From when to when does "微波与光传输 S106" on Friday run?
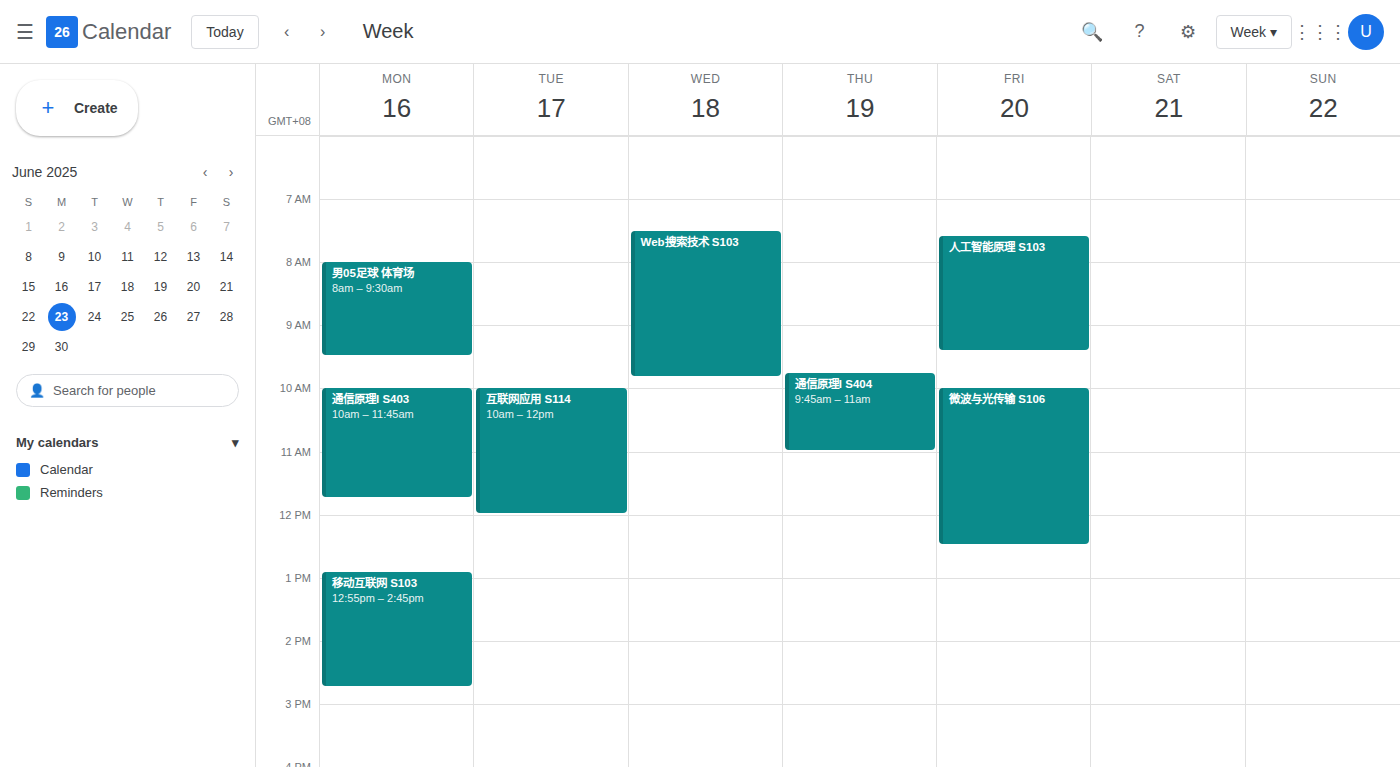
10:00 to 12:30